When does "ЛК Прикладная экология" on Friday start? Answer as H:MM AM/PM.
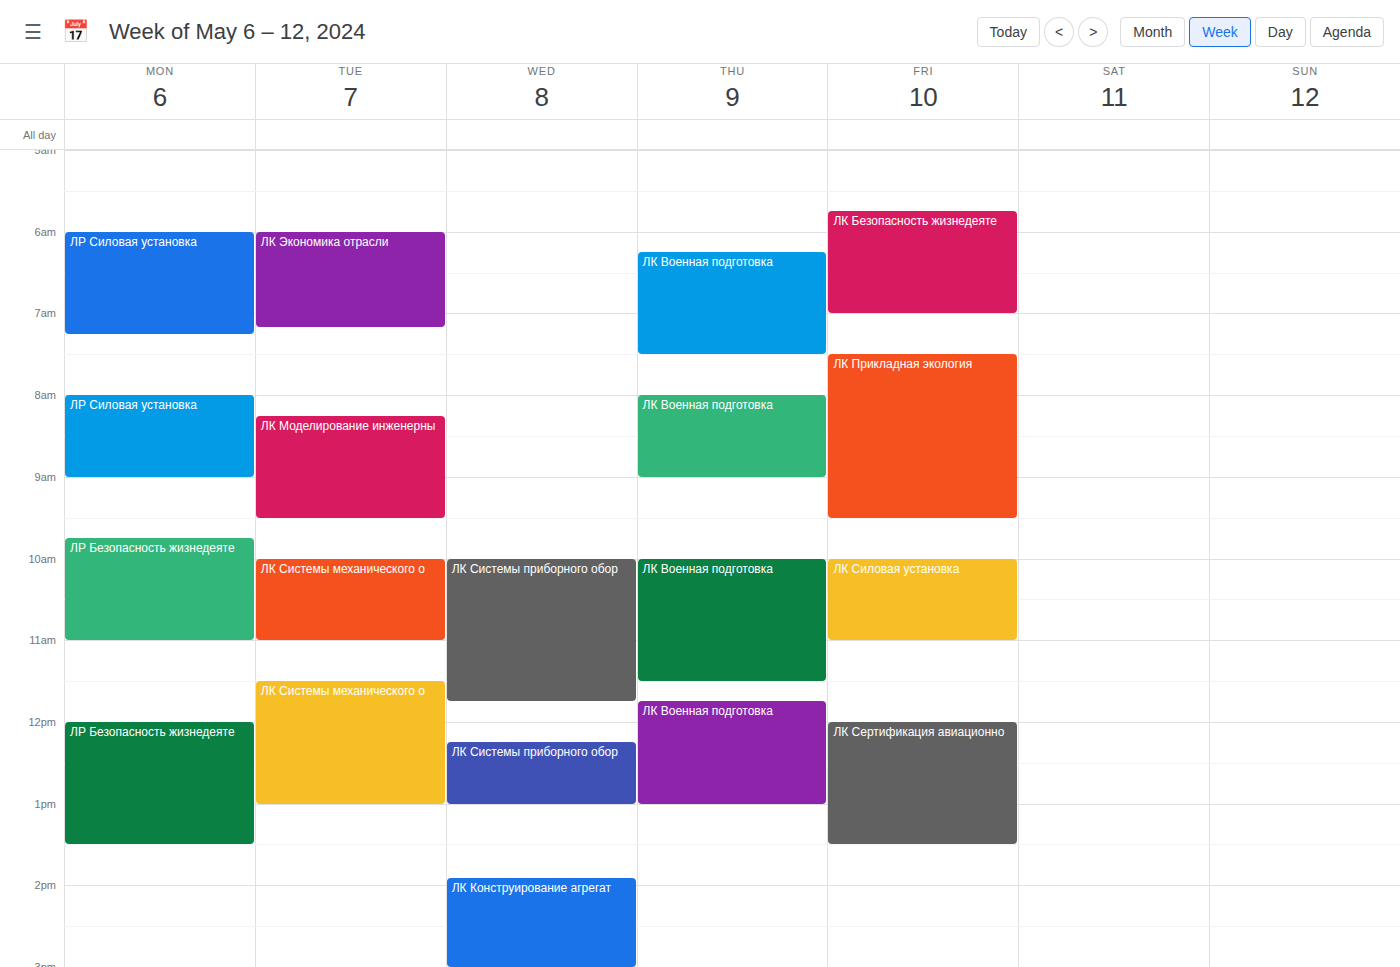
7:30 AM